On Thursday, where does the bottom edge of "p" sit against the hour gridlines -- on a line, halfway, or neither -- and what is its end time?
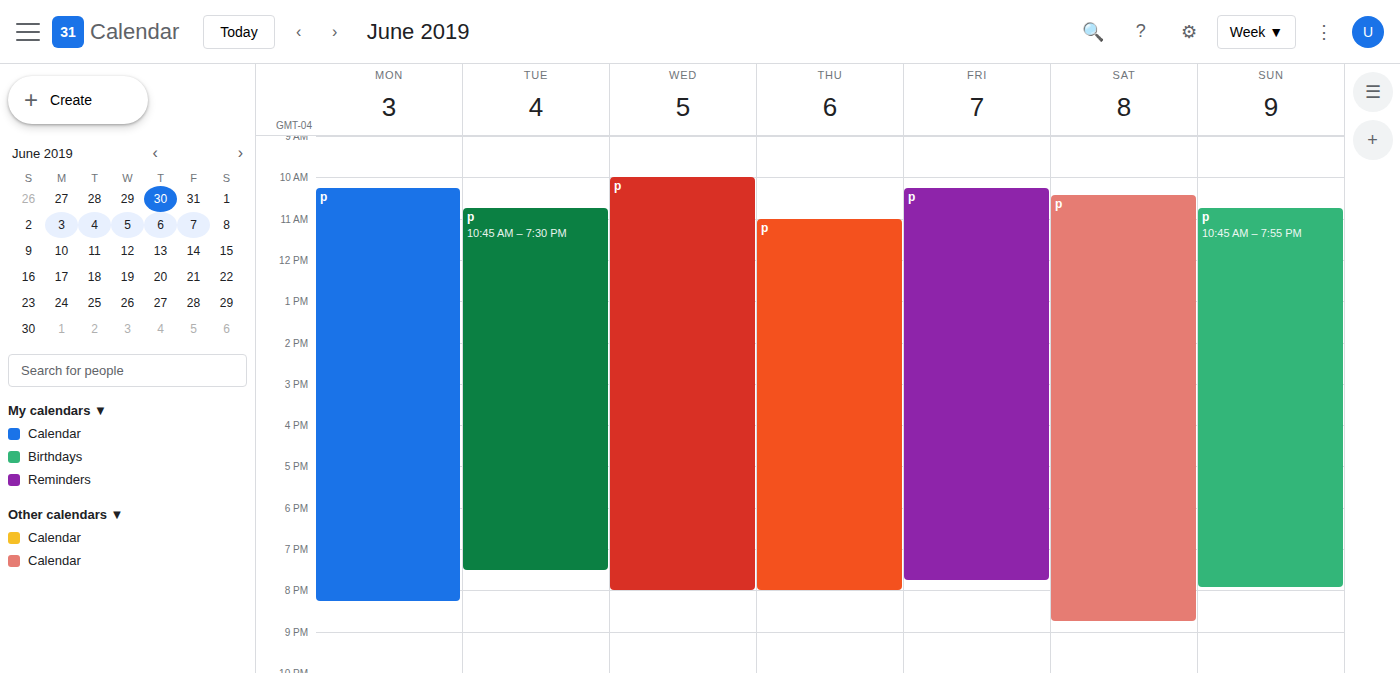
8:00 PM -- exactly on the 8 PM line.